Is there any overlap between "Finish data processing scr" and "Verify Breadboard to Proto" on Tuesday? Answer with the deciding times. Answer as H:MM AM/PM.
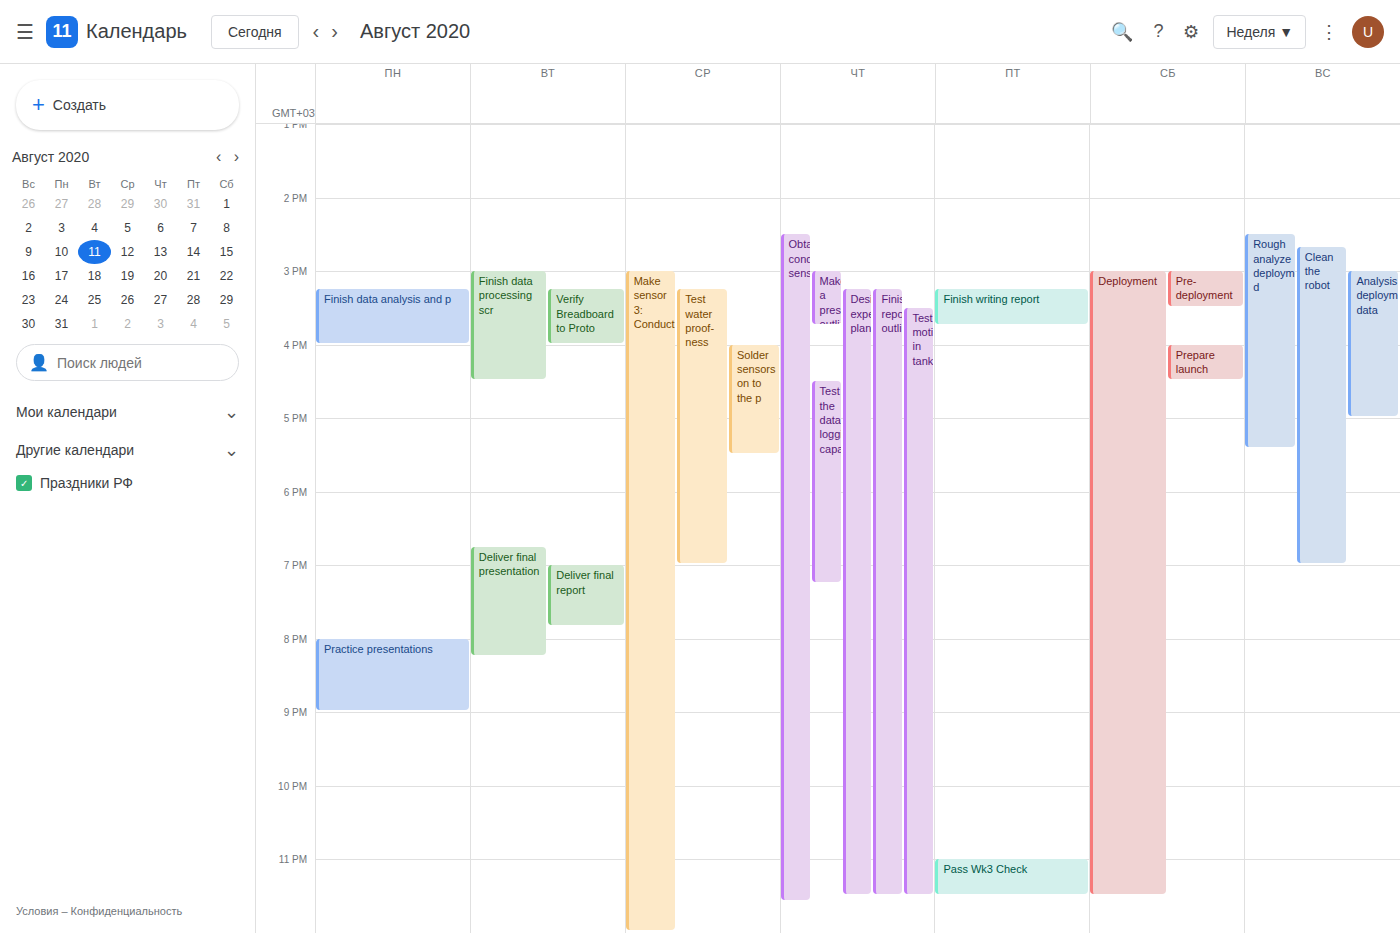
"Verify Breadboard to Proto" runs 3:15 PM to 4:00 PM, inside "Finish data processing scr" -- they overlap.